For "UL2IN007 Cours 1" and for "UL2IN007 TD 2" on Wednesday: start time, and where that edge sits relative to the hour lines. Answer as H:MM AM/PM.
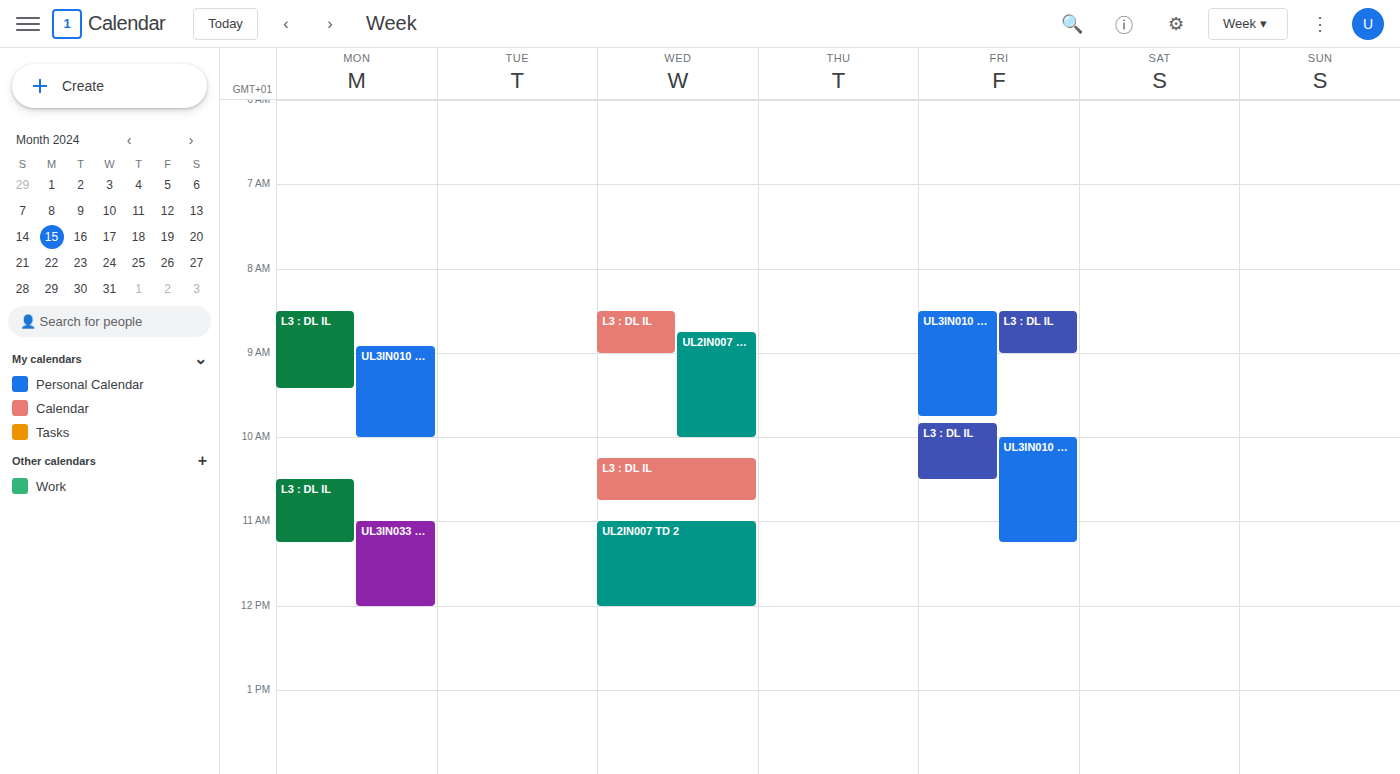
"UL2IN007 Cours 1": 8:45 AM, neither: three quarters of the way from the 8 AM line to the 9 AM line. "UL2IN007 TD 2": 11:00 AM, exactly on the 11 AM line.